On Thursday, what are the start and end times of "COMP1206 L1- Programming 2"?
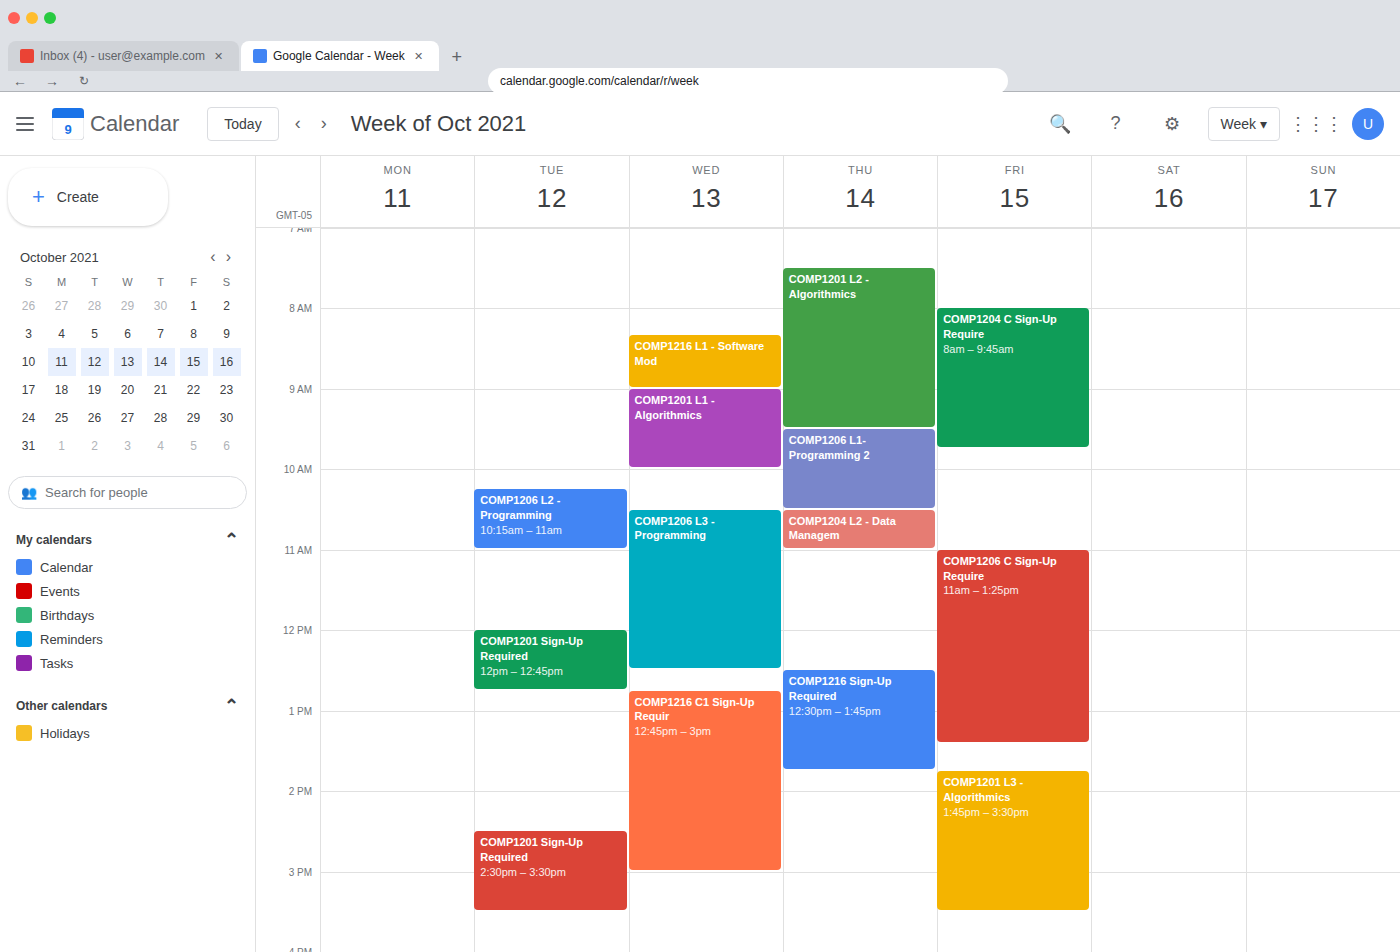
9:30 AM to 10:30 AM